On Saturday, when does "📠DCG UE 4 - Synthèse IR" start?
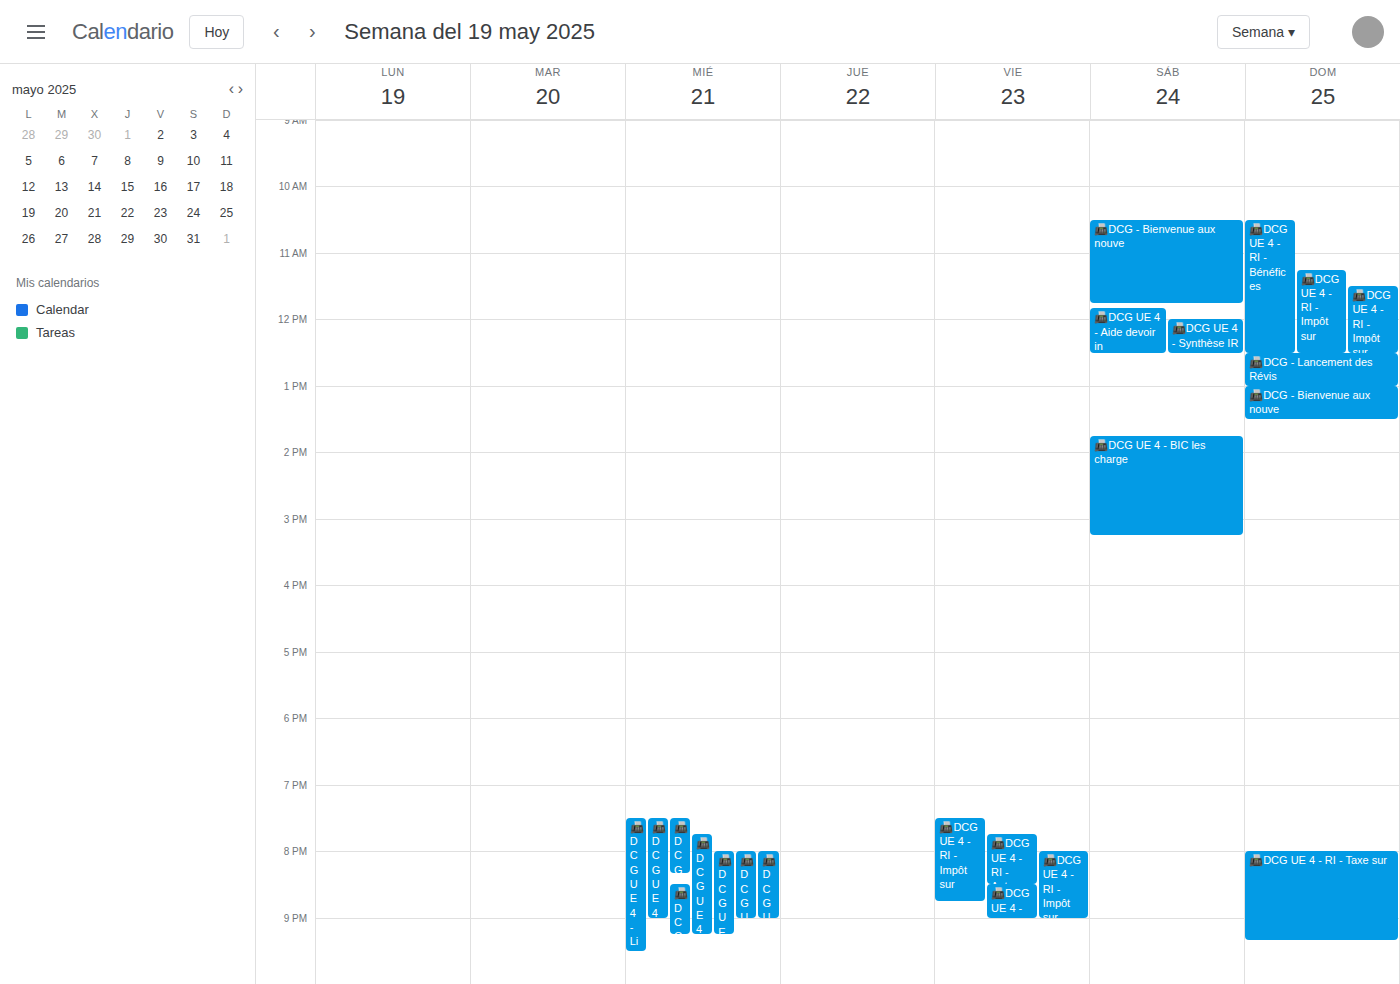
12:00 PM